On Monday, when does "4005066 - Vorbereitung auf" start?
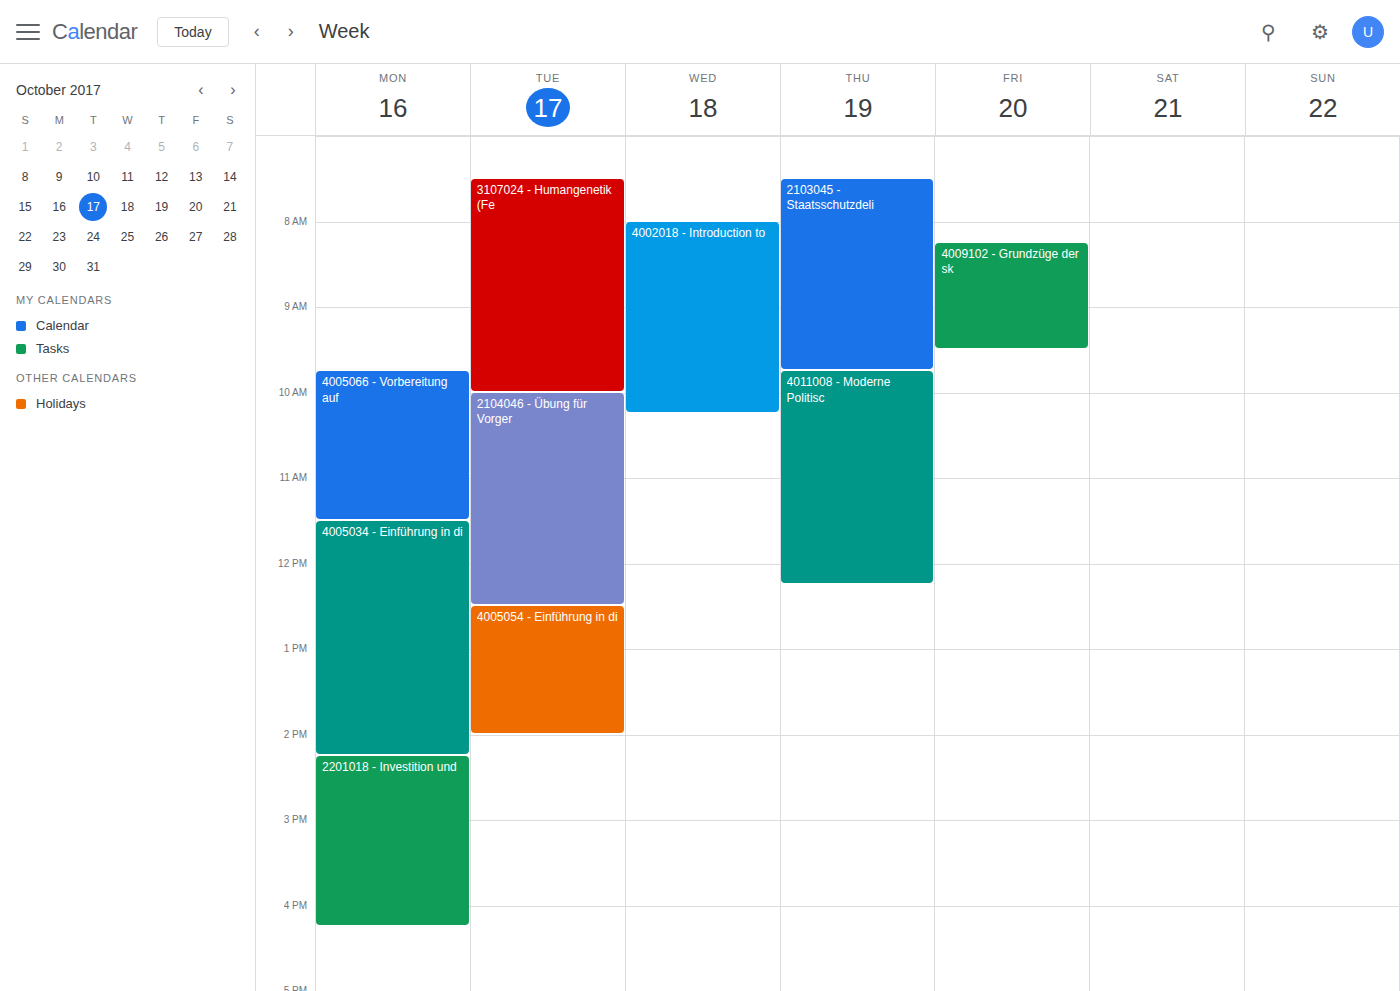
9:45 AM